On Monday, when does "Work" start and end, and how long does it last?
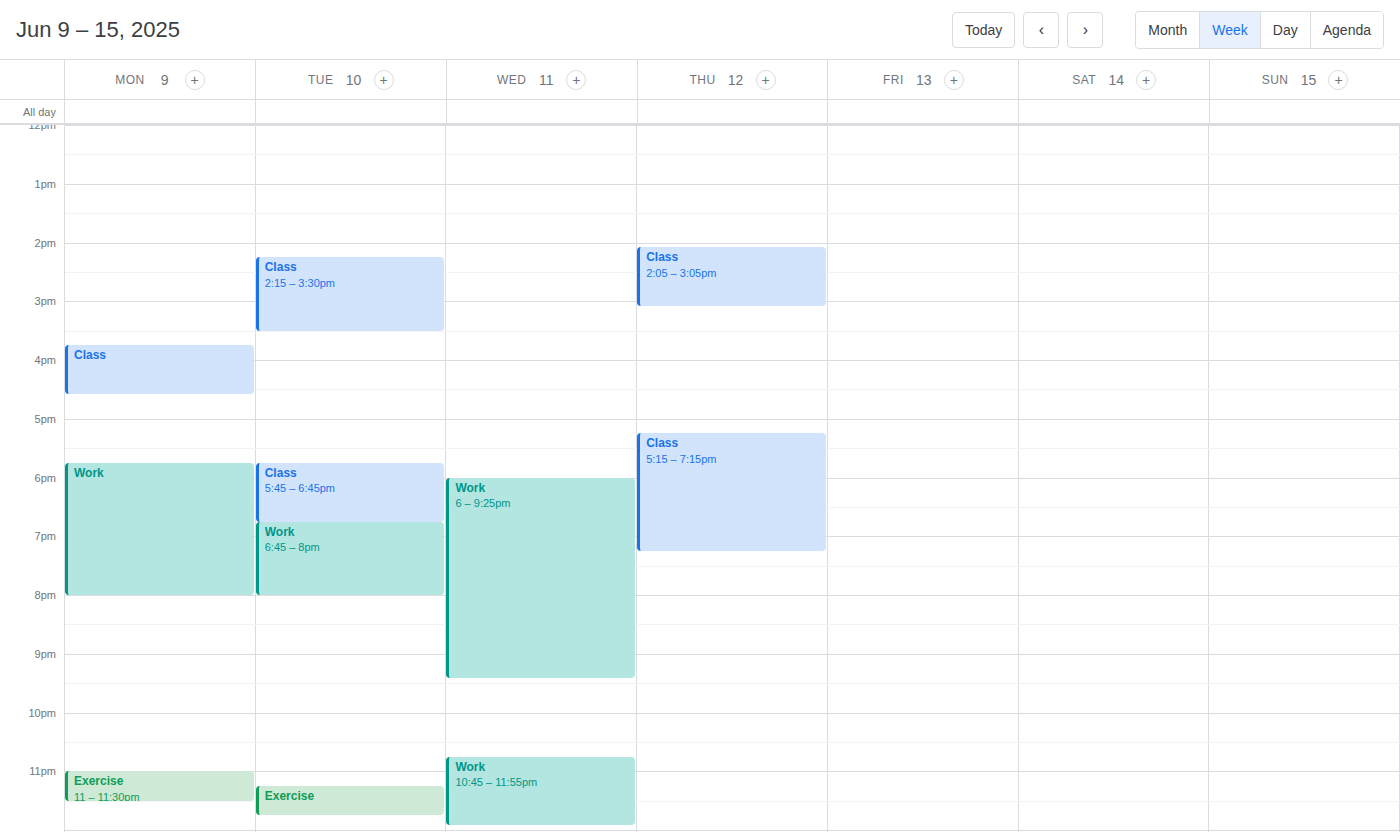
5:45 PM to 8:00 PM, 2 hours 15 minutes